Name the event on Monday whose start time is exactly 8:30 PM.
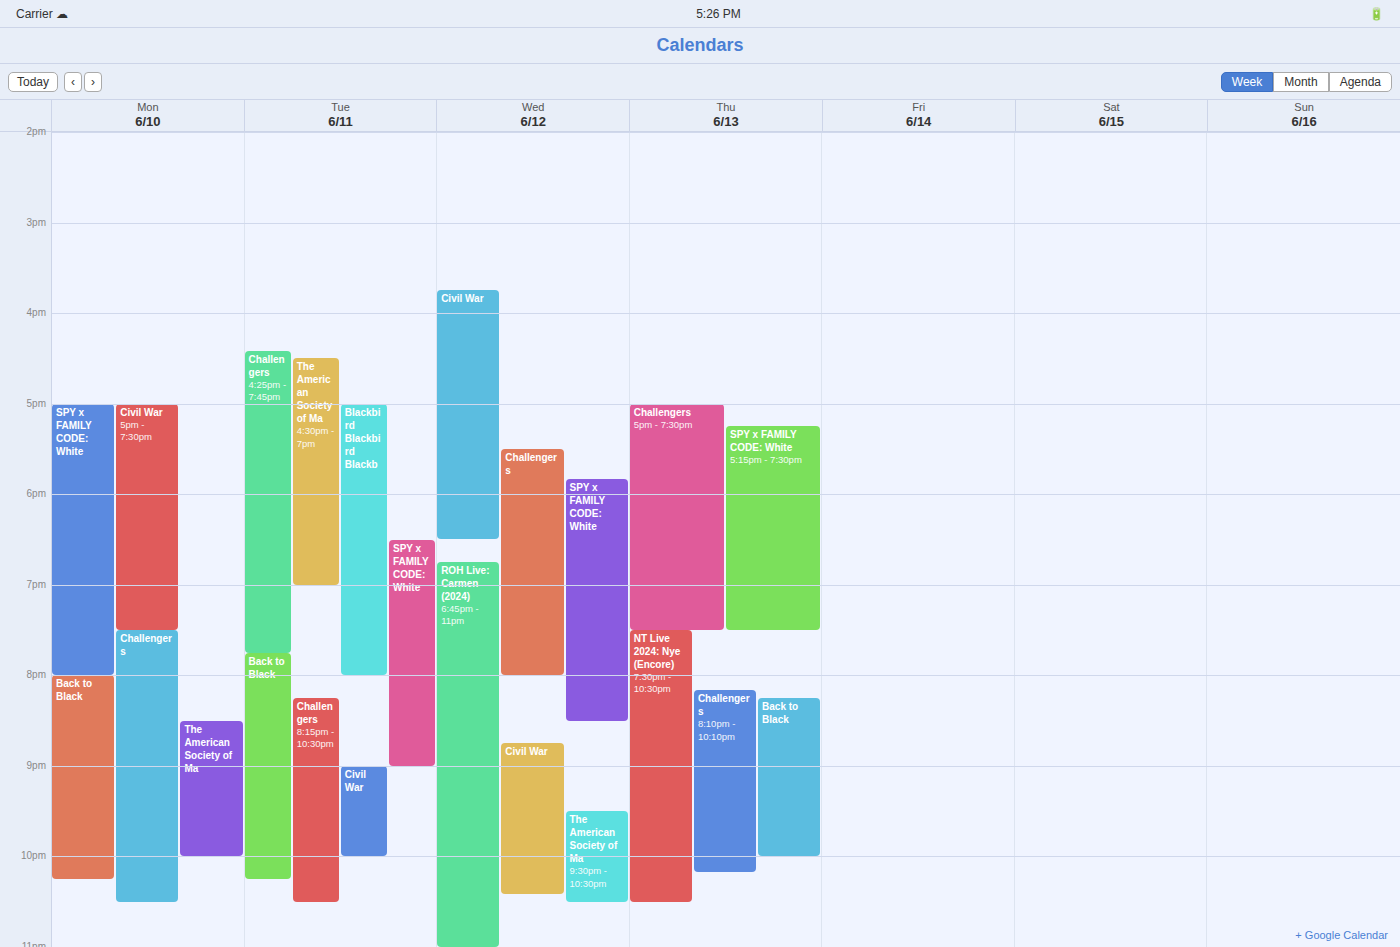
"The American Society of Ma"